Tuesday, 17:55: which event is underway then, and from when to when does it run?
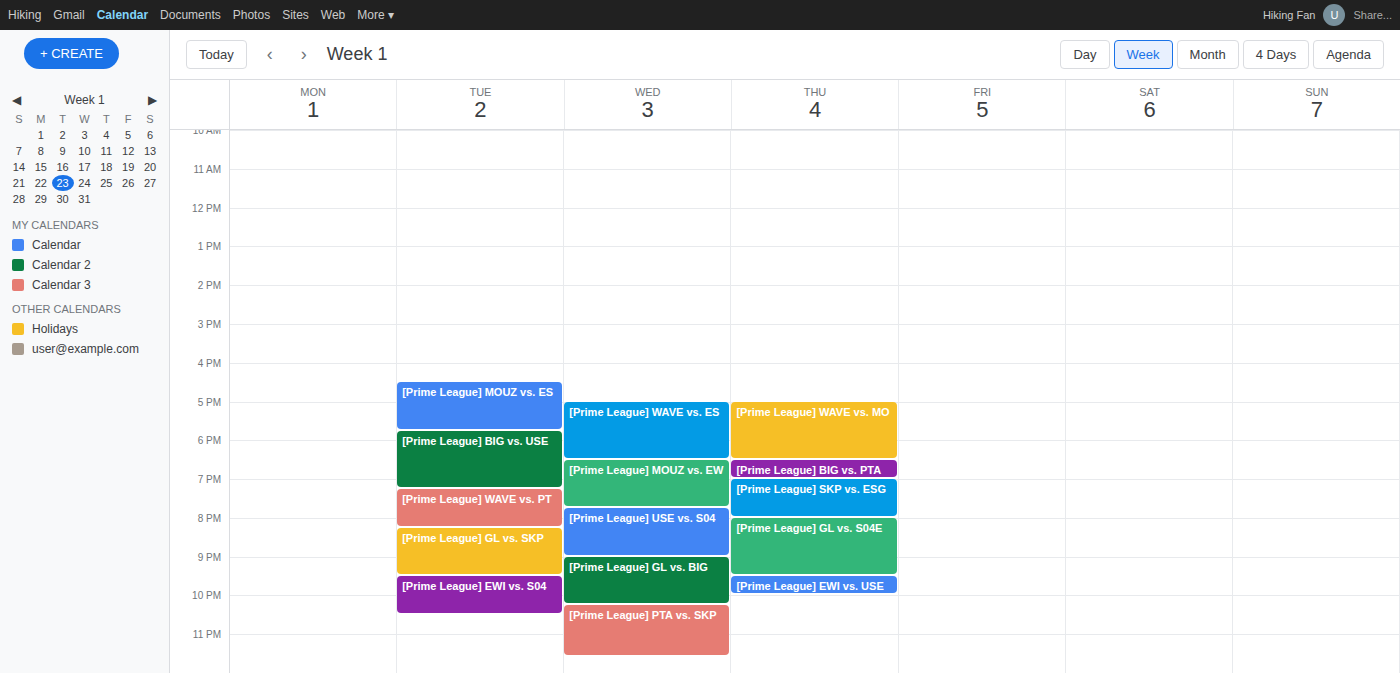
"[Prime League] BIG vs. USE", 17:45 to 19:15